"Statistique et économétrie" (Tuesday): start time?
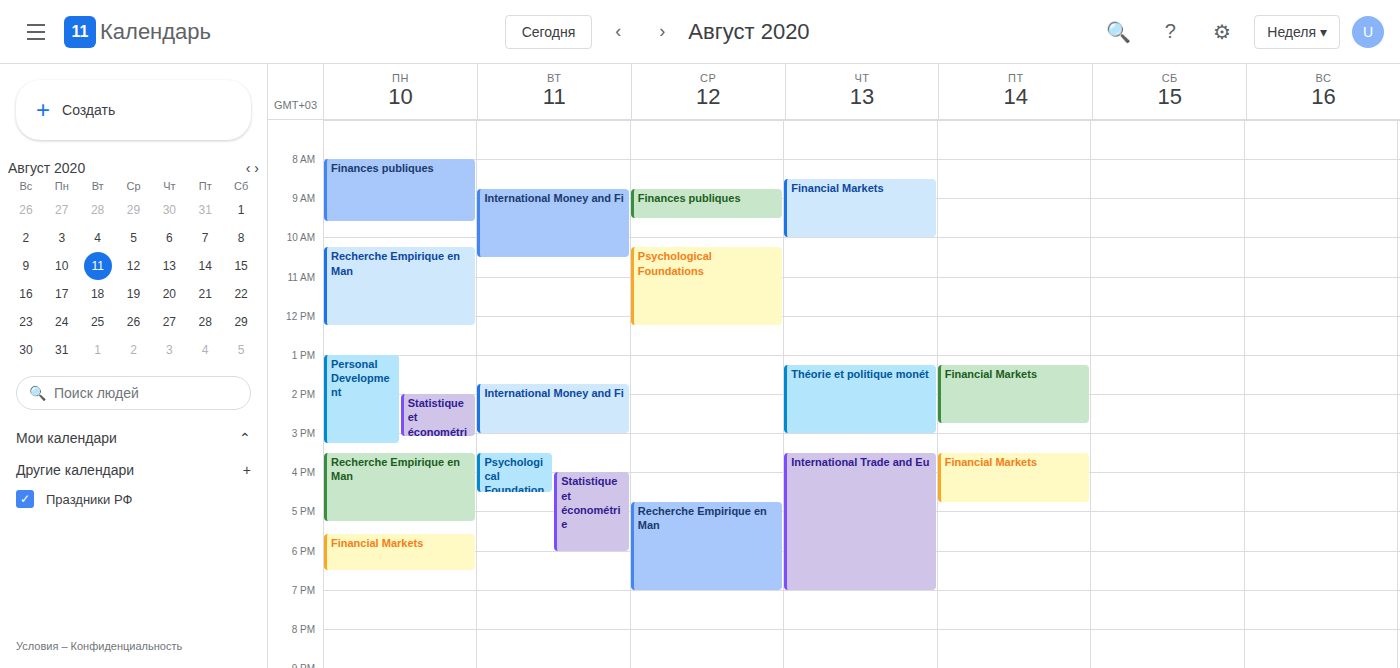
4:00 PM